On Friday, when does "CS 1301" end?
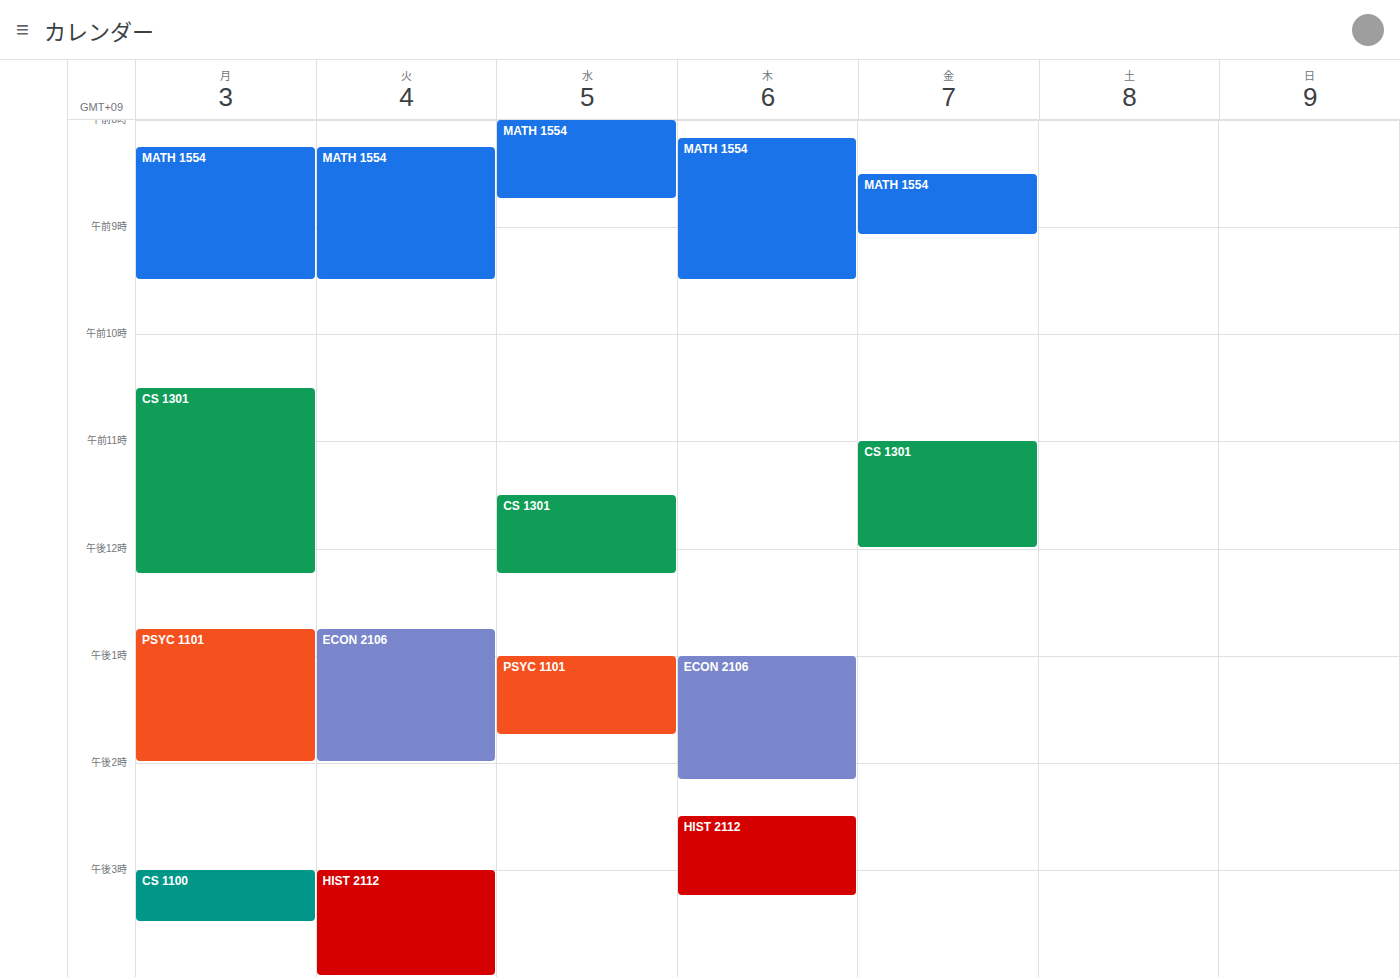
12:00 PM